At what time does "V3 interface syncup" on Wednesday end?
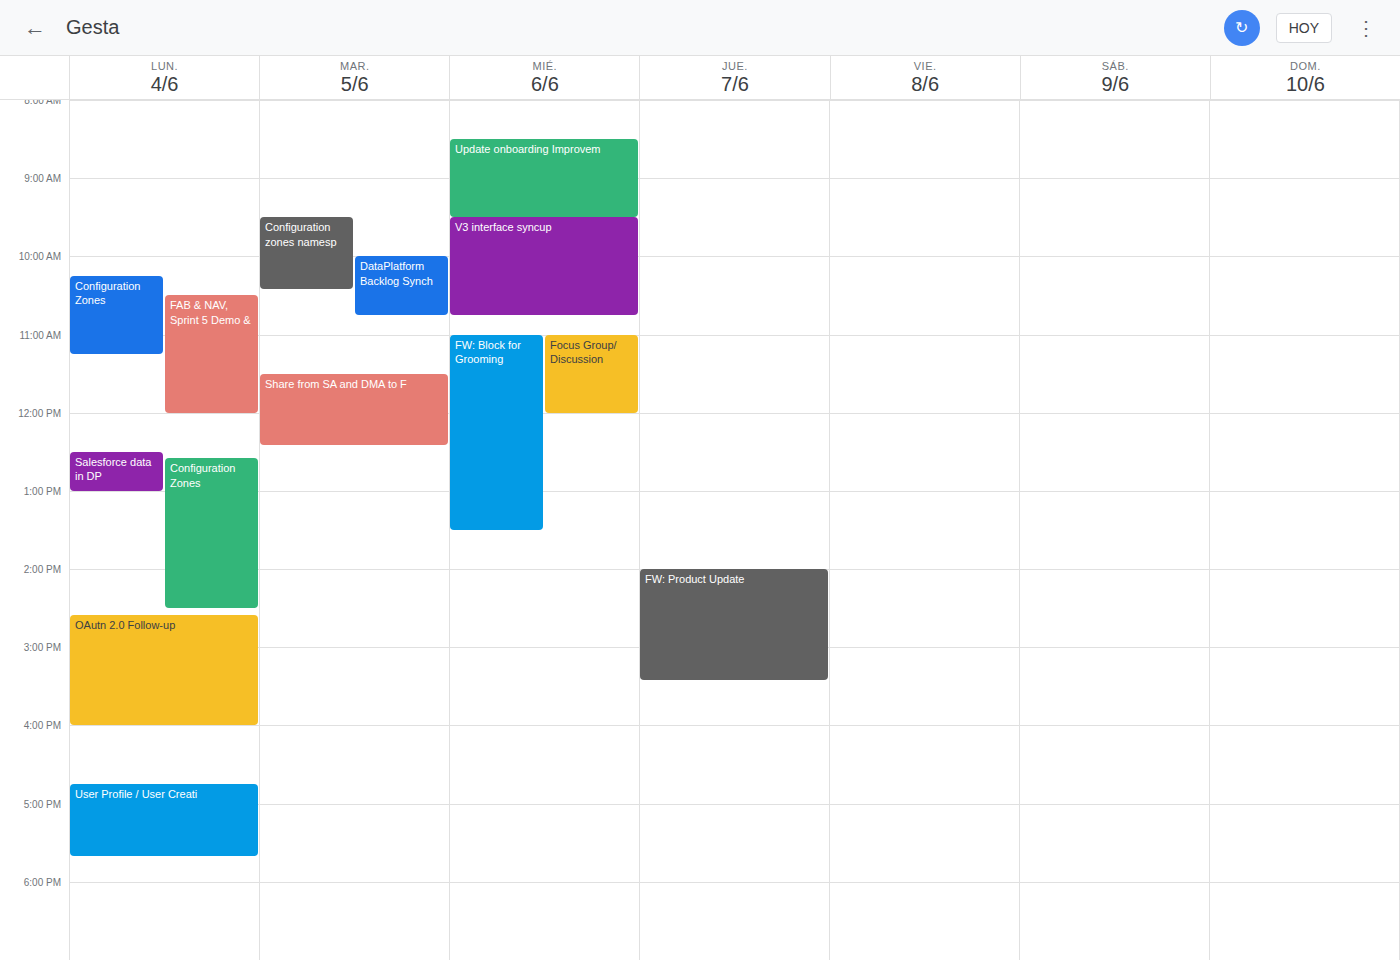
10:45 AM